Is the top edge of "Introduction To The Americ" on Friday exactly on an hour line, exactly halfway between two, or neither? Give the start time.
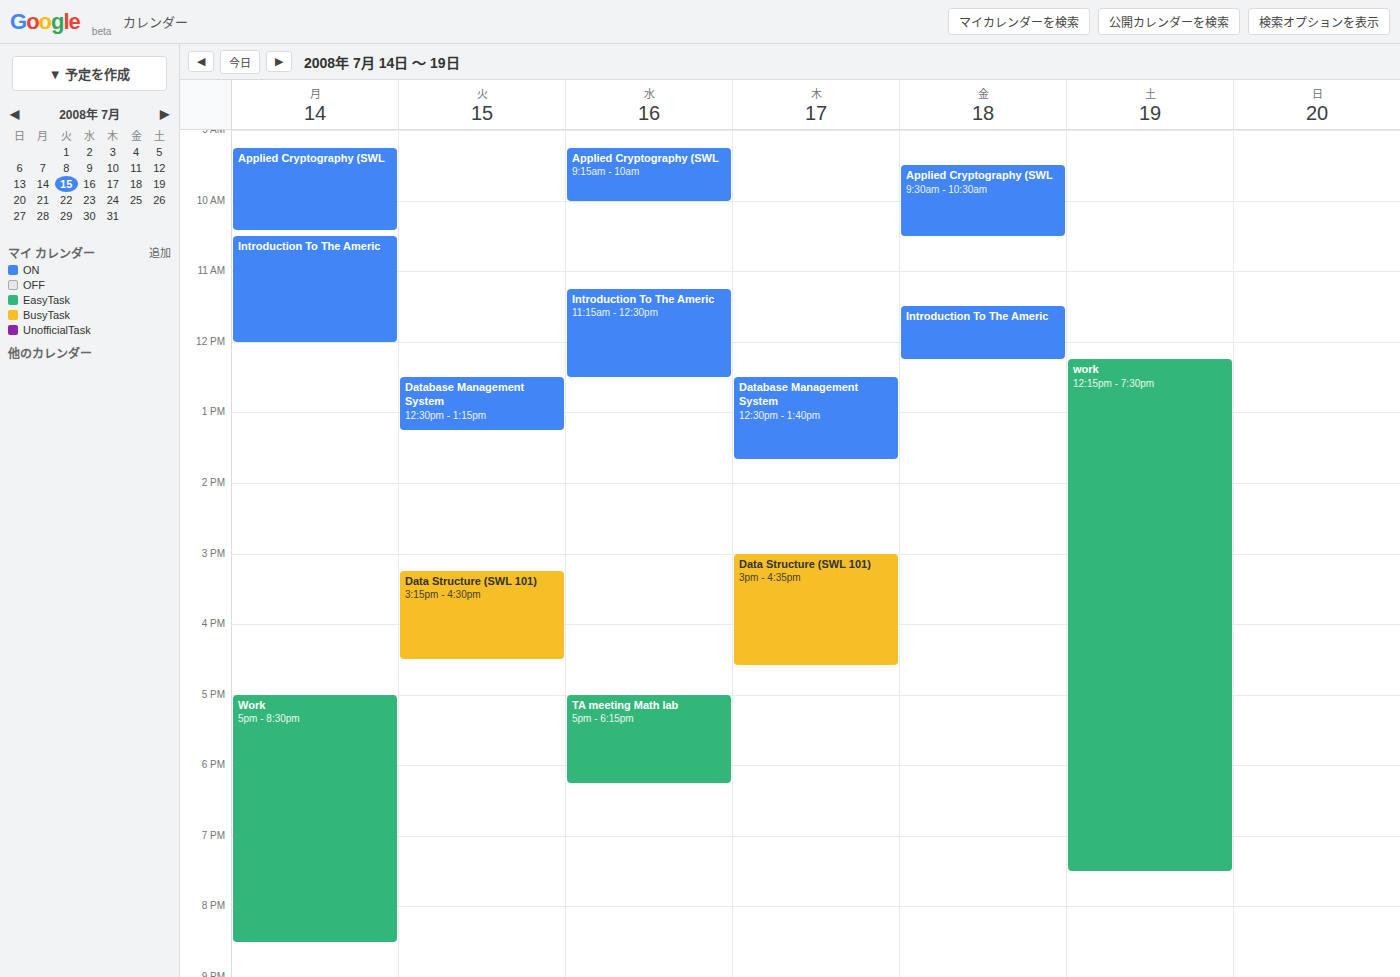
11:30 AM -- halfway between the 11 AM and 12 PM lines.